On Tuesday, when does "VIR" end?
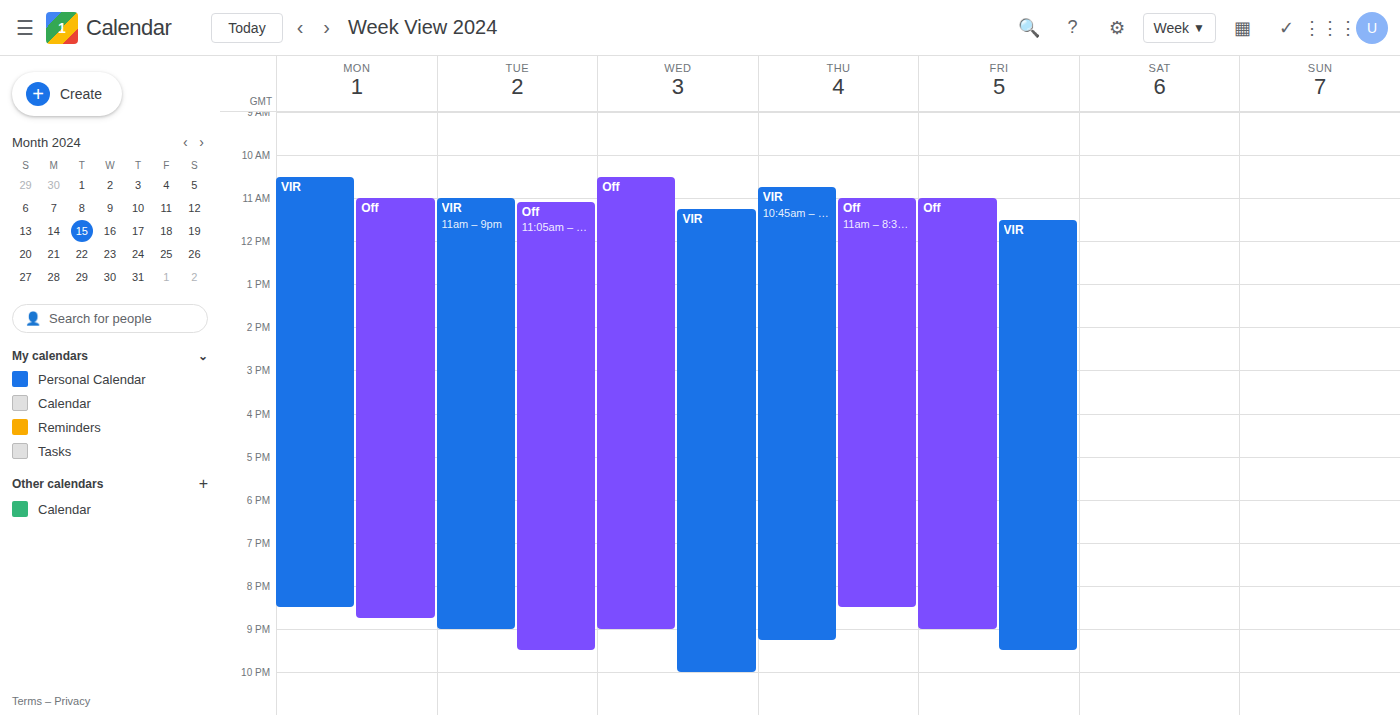
9:00 PM